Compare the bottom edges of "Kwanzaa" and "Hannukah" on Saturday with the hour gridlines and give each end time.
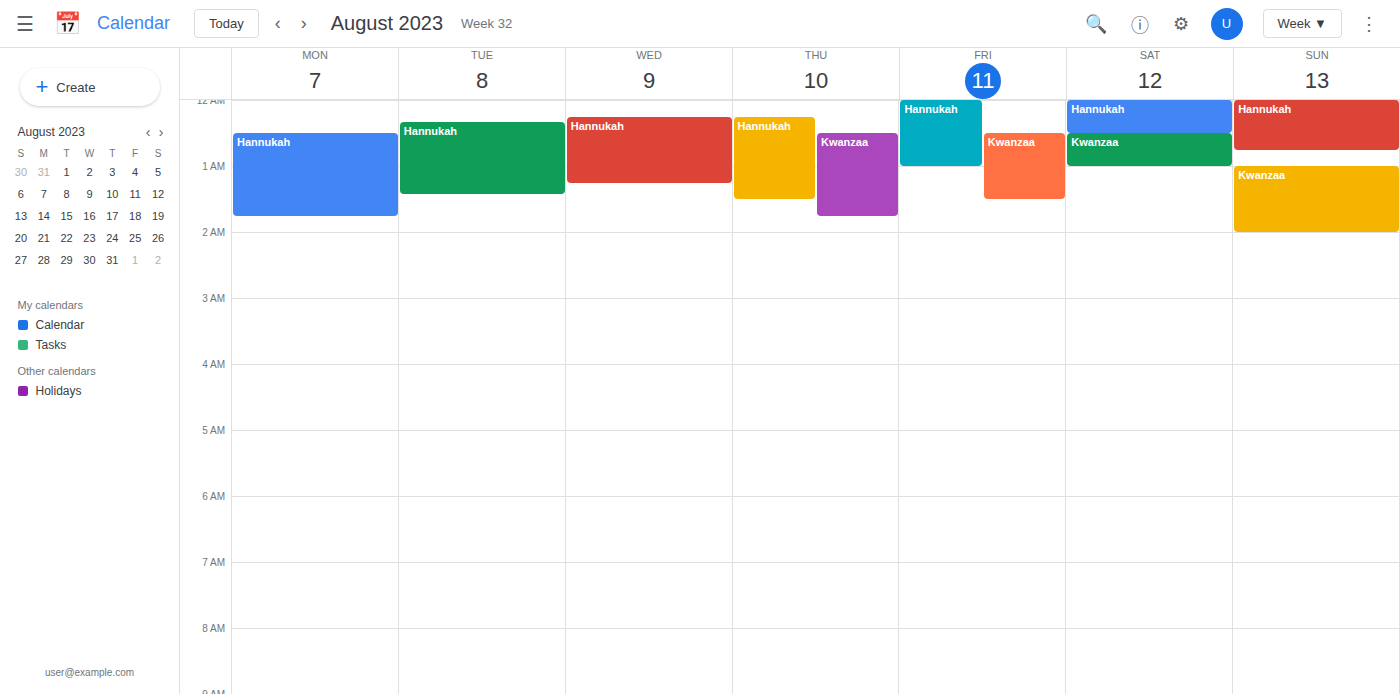
"Kwanzaa": 1:00 AM, exactly on the 1 AM line. "Hannukah": 12:30 AM, halfway between the 12 AM and 1 AM lines.